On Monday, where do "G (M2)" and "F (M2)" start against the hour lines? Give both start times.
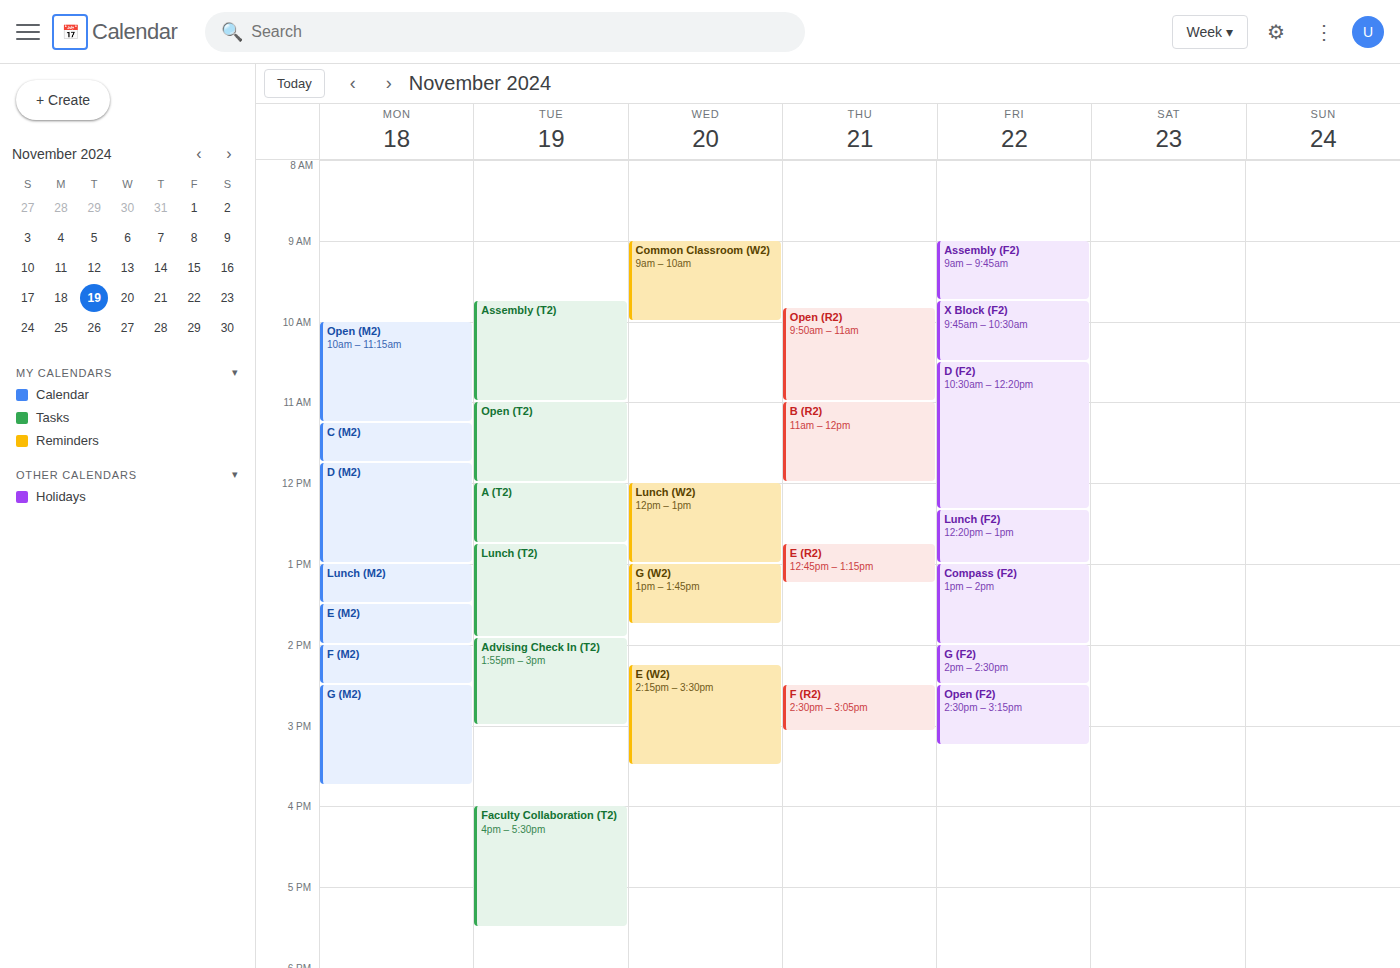
"G (M2)": 14:30, halfway between the 14:00 and 15:00 lines. "F (M2)": 14:00, exactly on the 14:00 line.